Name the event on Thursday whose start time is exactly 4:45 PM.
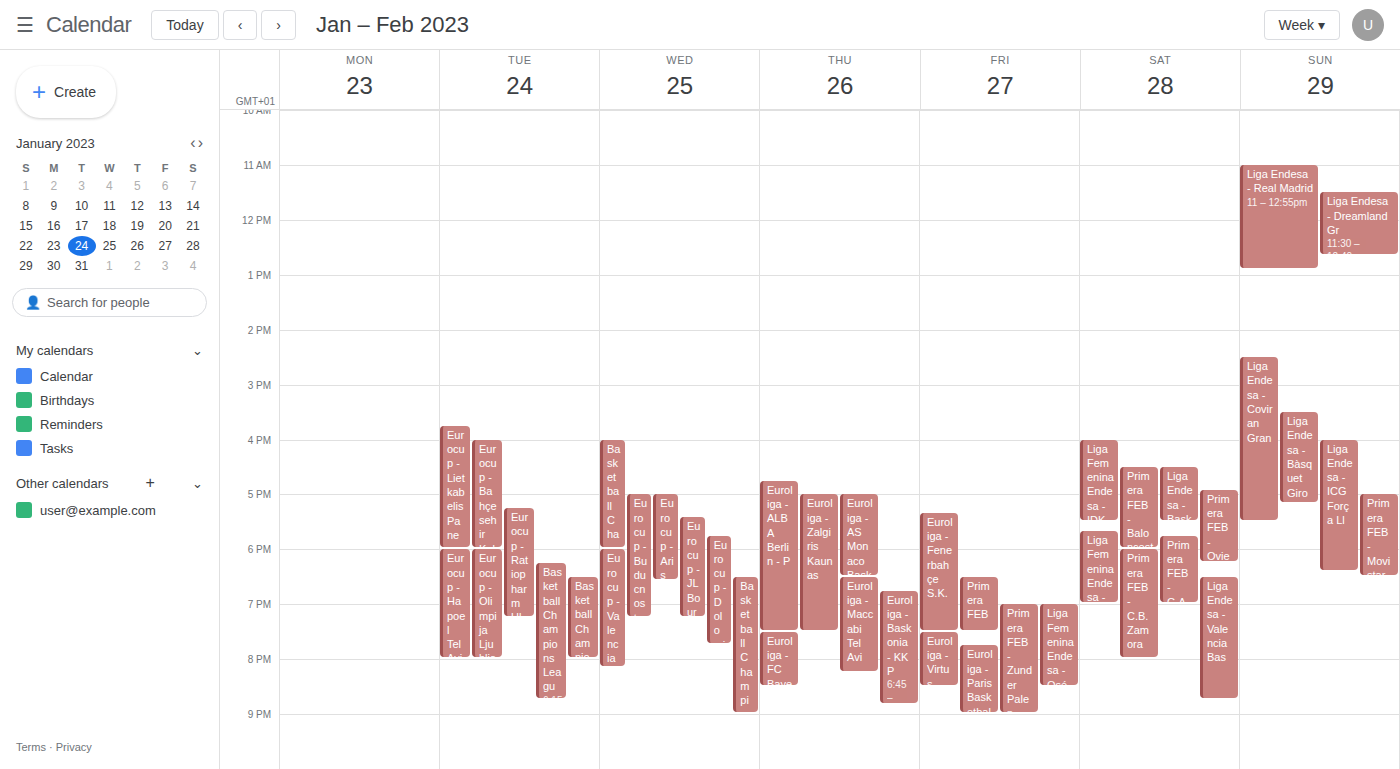
"Euroliga - ALBA Berlin - P"